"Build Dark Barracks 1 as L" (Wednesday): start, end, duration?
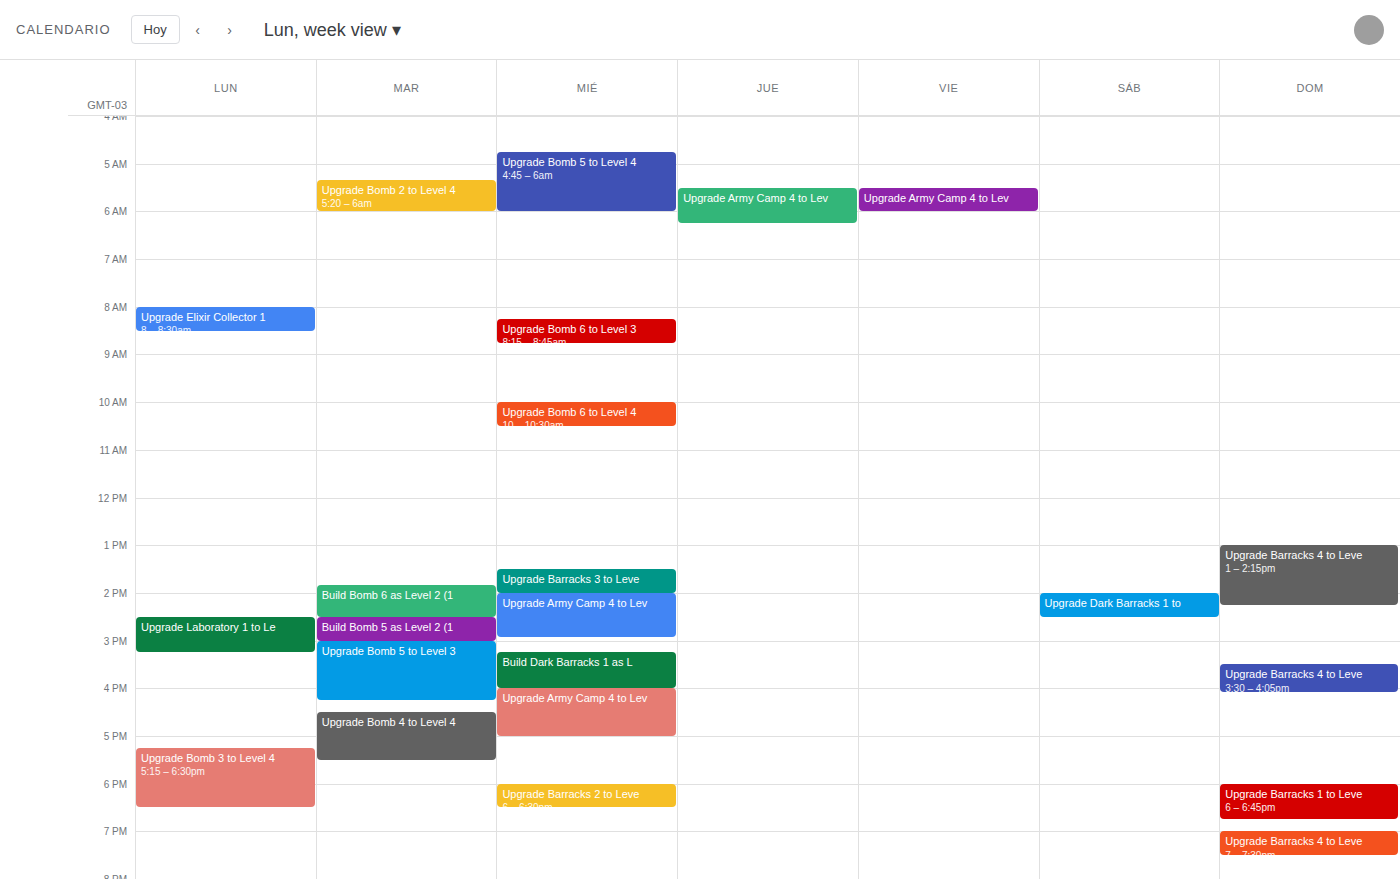
3:15 PM to 4:00 PM, 45 minutes